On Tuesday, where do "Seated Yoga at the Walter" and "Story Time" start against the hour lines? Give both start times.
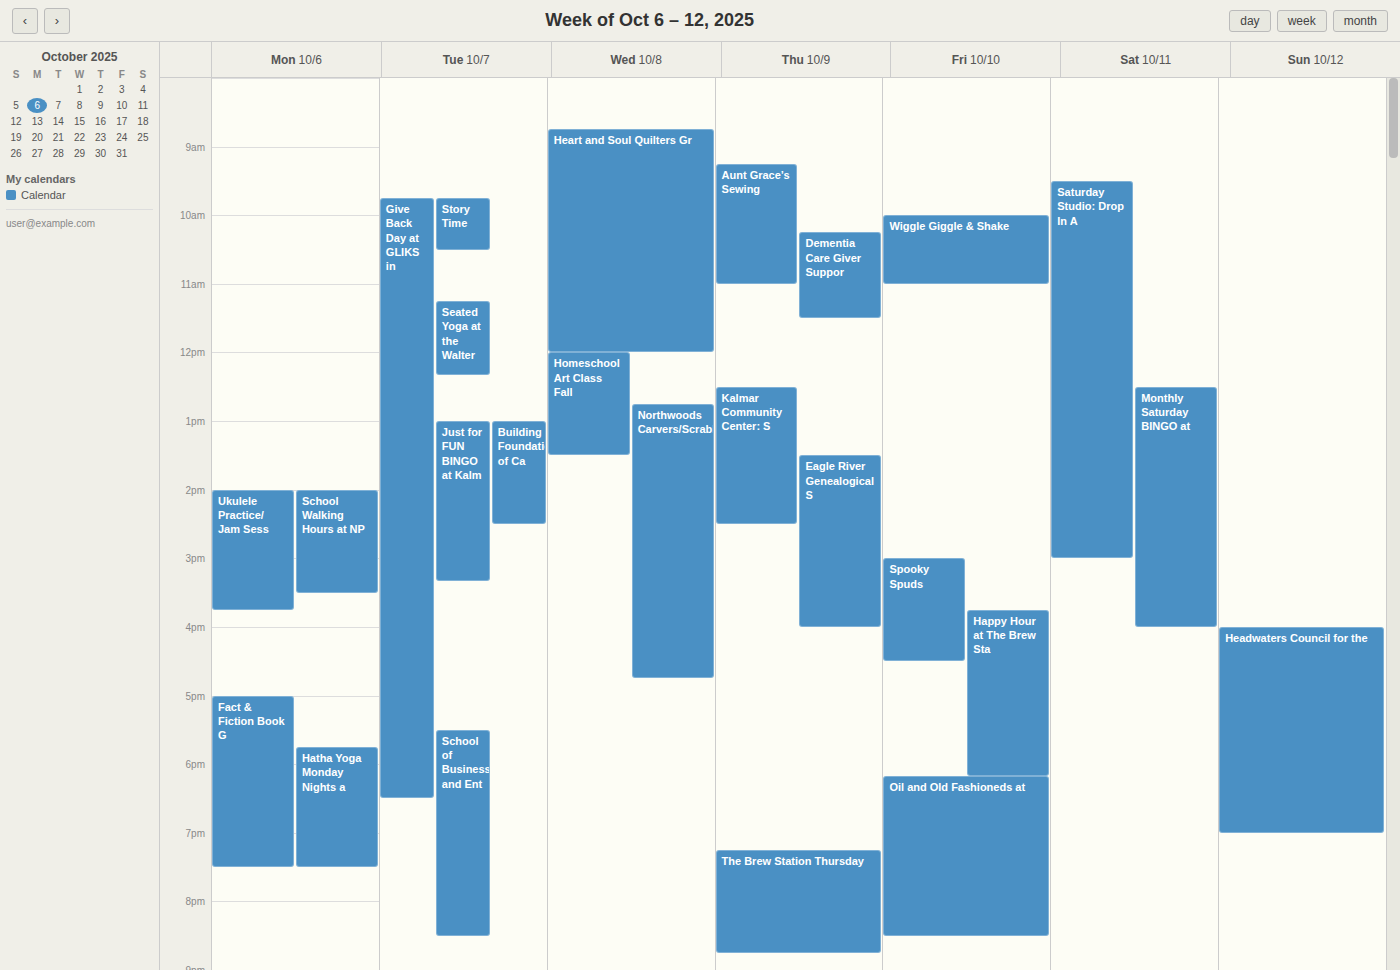
"Seated Yoga at the Walter": 11:15 AM, neither: a quarter of the way from the 11 AM line to the 12 PM line. "Story Time": 9:45 AM, neither: three quarters of the way from the 9 AM line to the 10 AM line.